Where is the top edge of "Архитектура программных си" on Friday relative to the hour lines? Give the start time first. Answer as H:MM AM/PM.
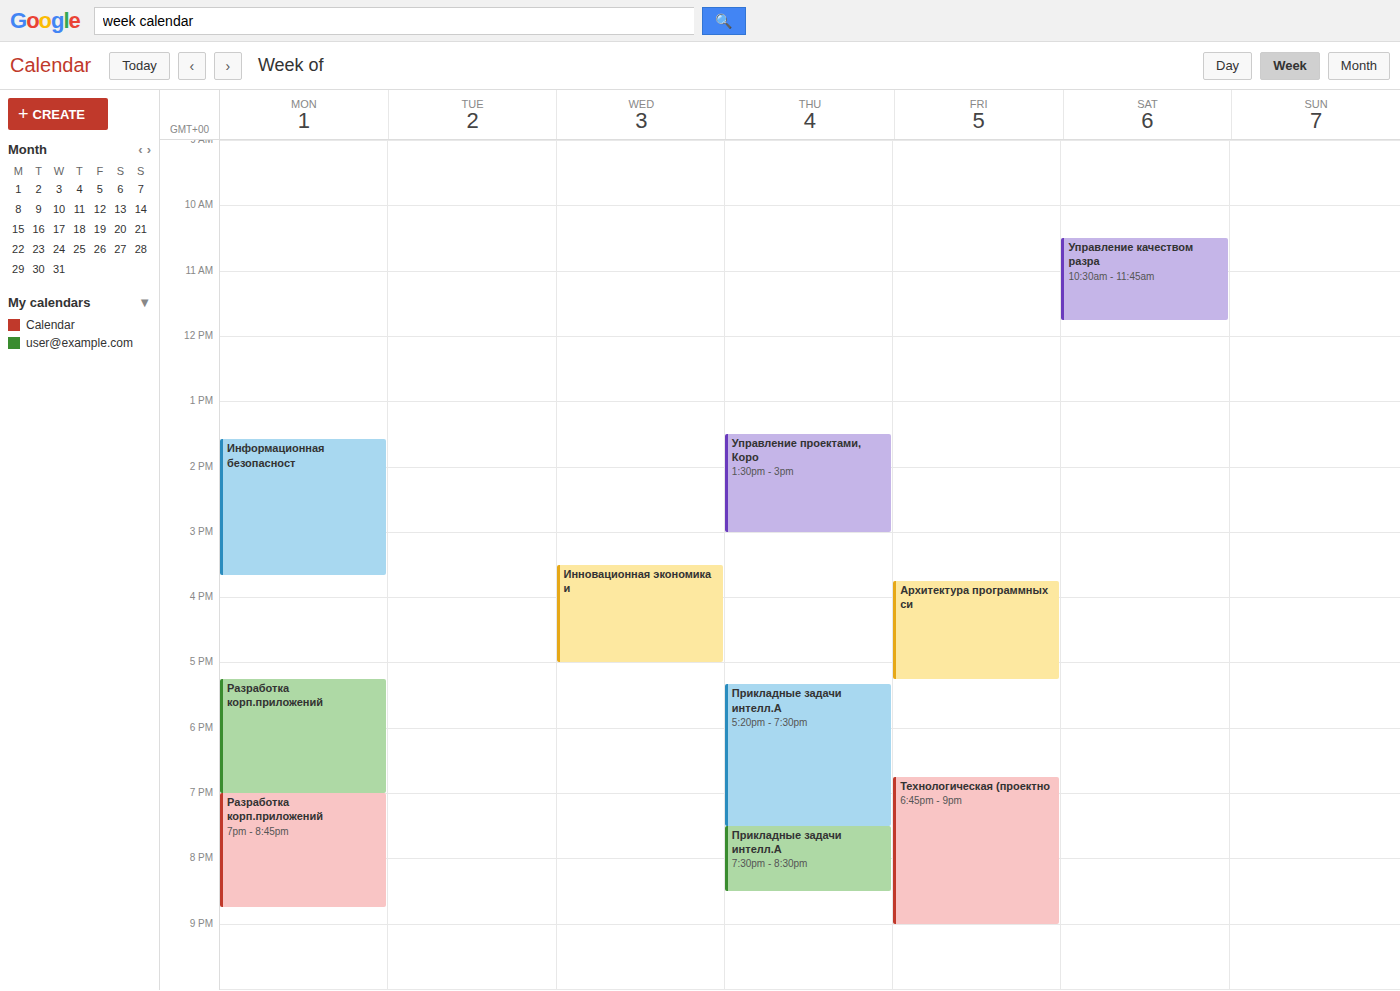
3:45 PM -- neither: three quarters of the way from the 3 PM line to the 4 PM line.